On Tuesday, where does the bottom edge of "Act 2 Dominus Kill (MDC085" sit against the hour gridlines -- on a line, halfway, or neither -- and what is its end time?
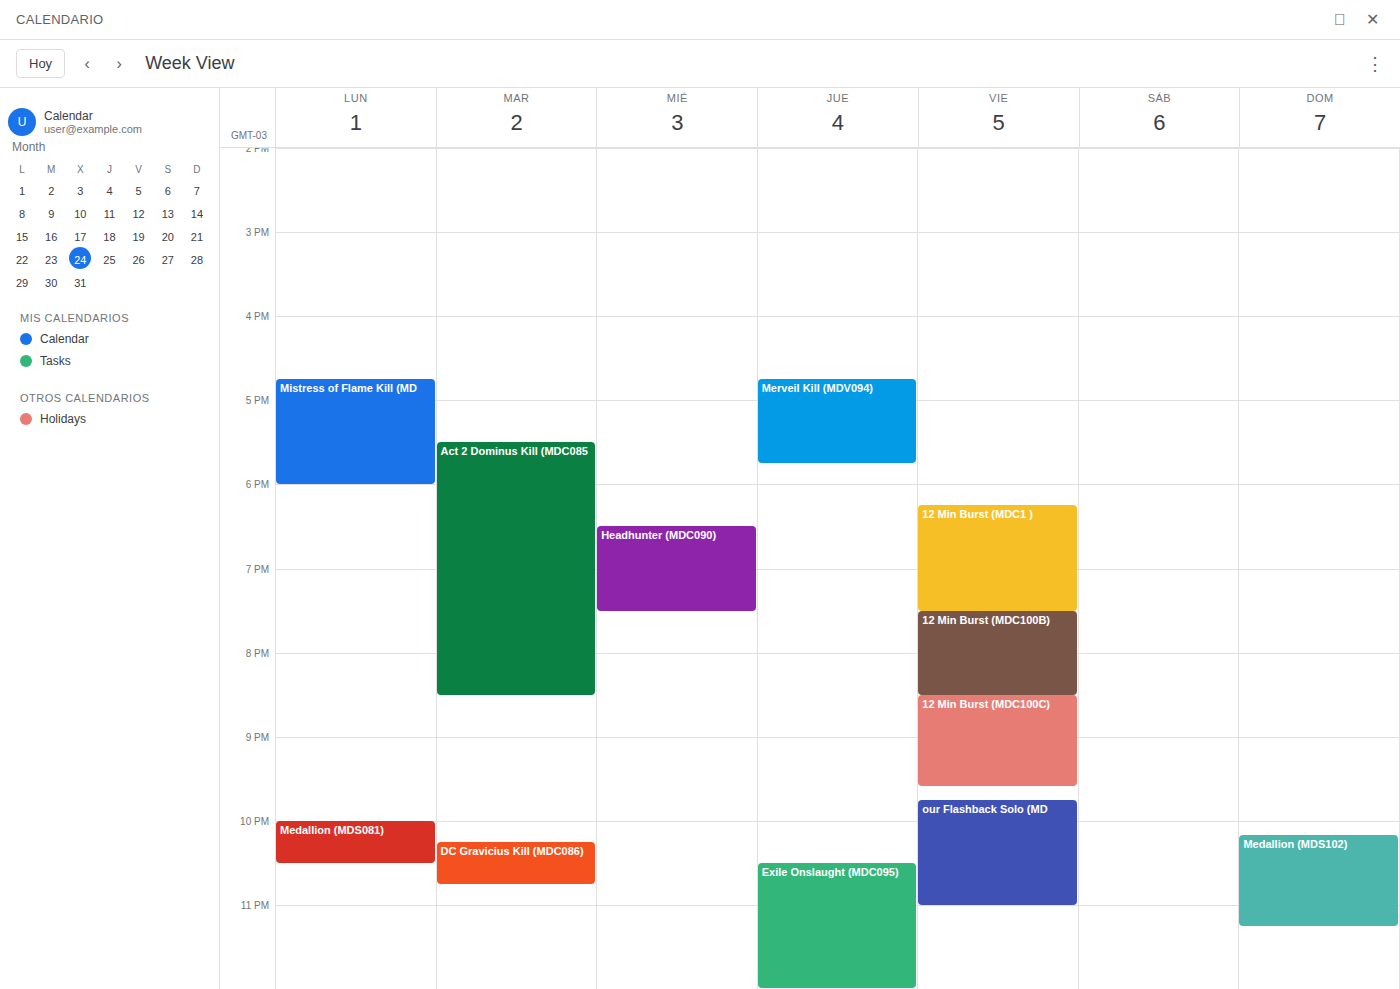
8:30 PM -- halfway between the 8 PM and 9 PM lines.